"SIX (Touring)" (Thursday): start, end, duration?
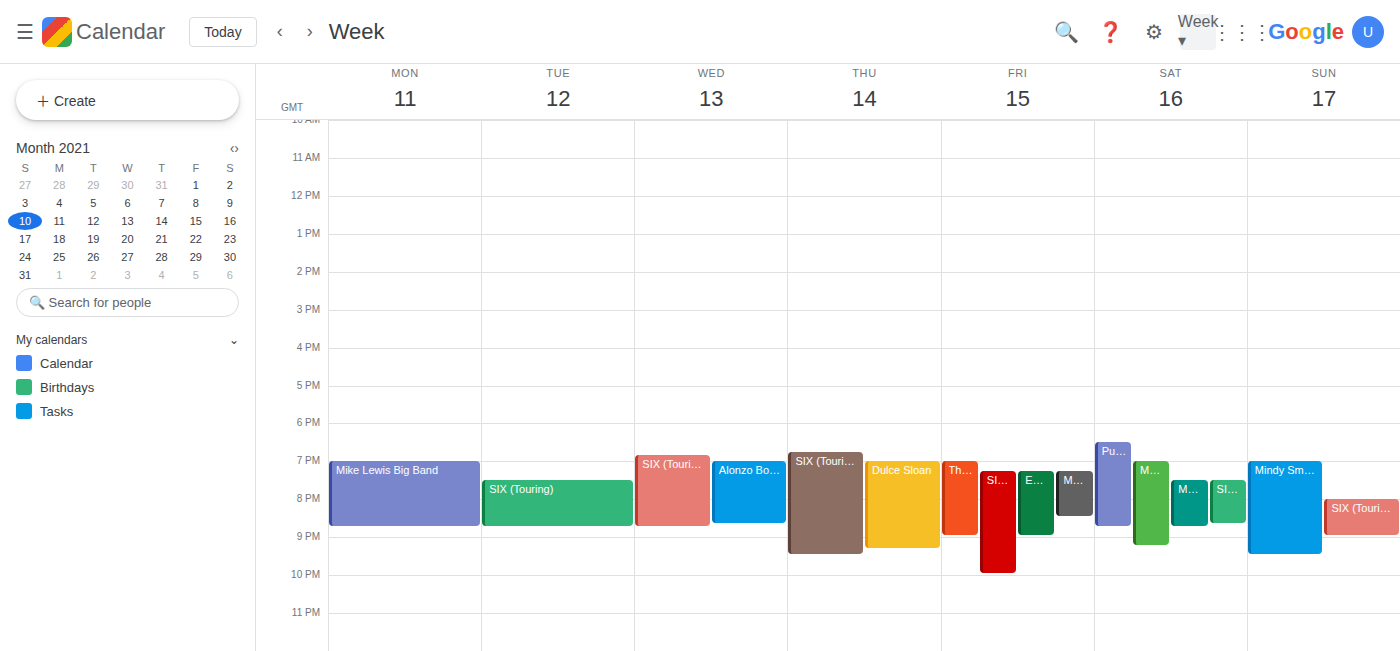
6:45 PM to 9:30 PM, 2 hours 45 minutes